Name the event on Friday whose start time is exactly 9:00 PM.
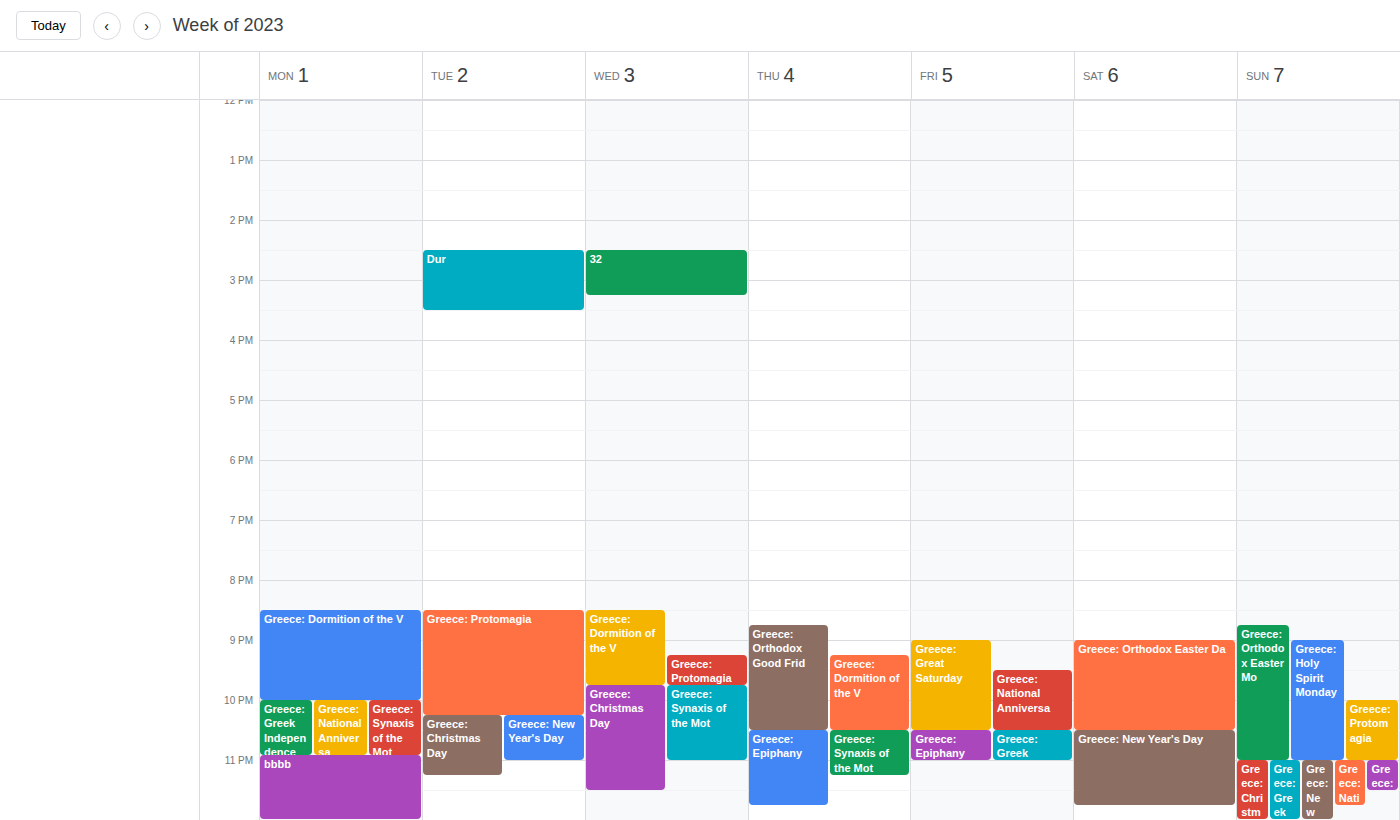
"Greece: Great Saturday"